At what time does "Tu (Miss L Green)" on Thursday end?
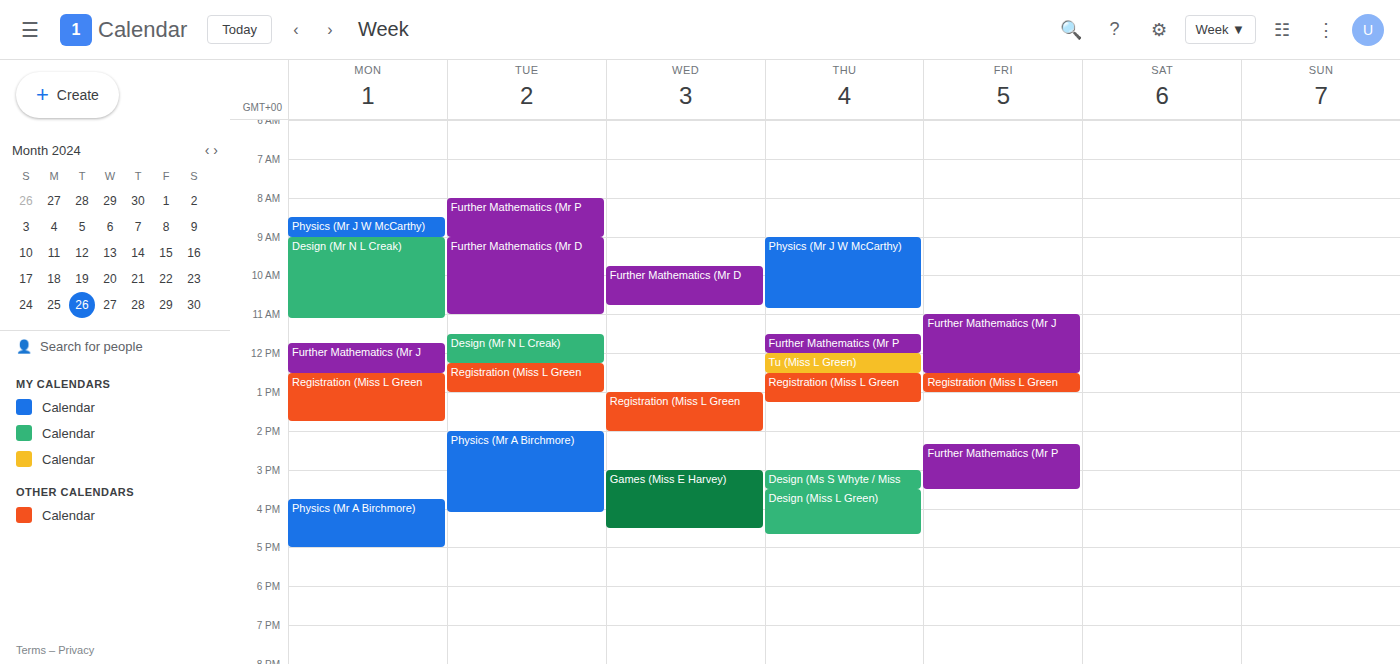
12:30 PM